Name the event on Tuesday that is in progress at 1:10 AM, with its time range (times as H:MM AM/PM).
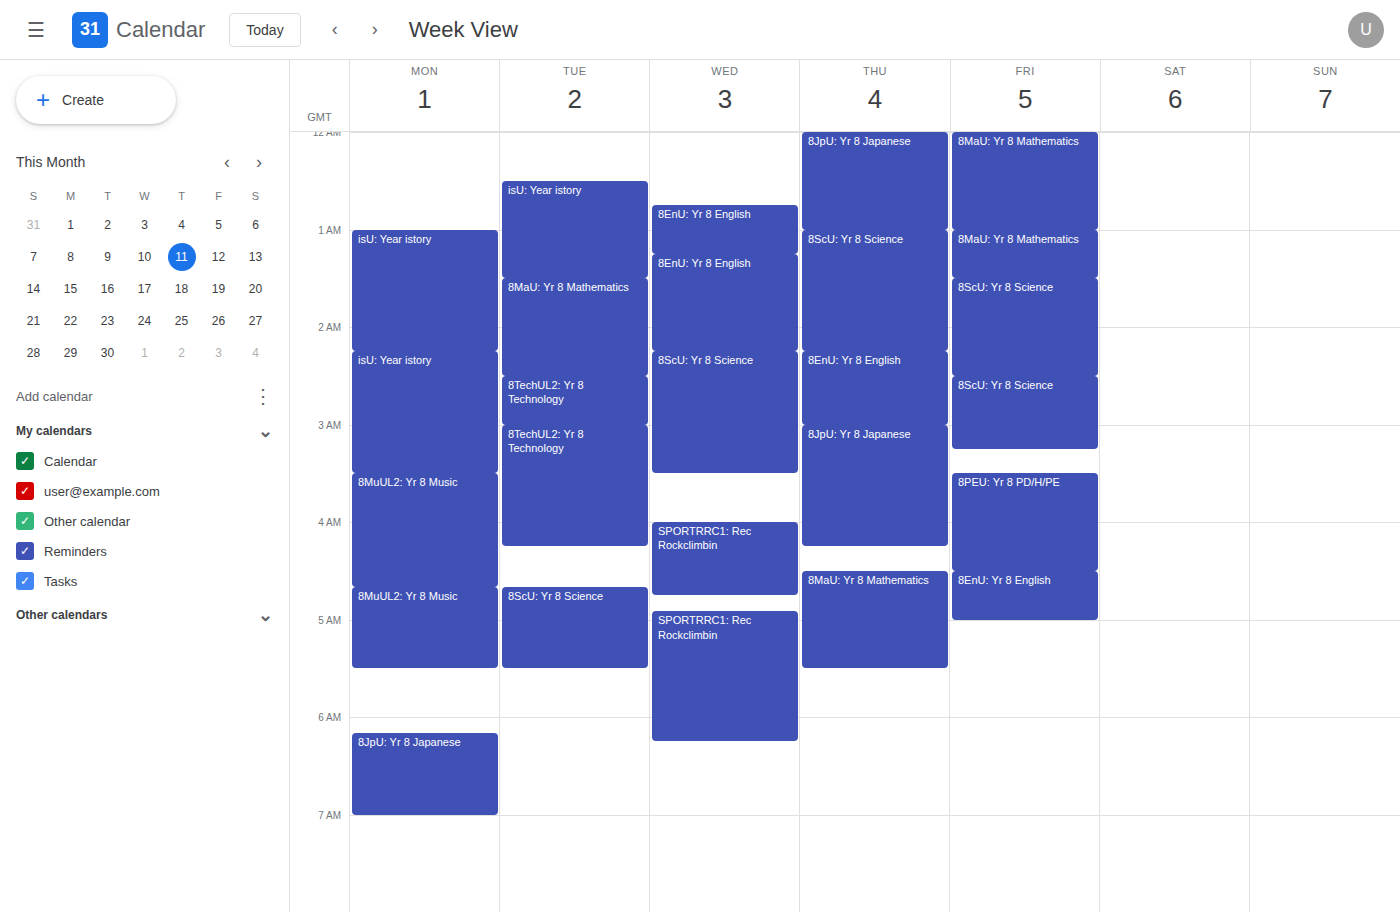
"isU: Year istory", 12:30 AM to 1:30 AM